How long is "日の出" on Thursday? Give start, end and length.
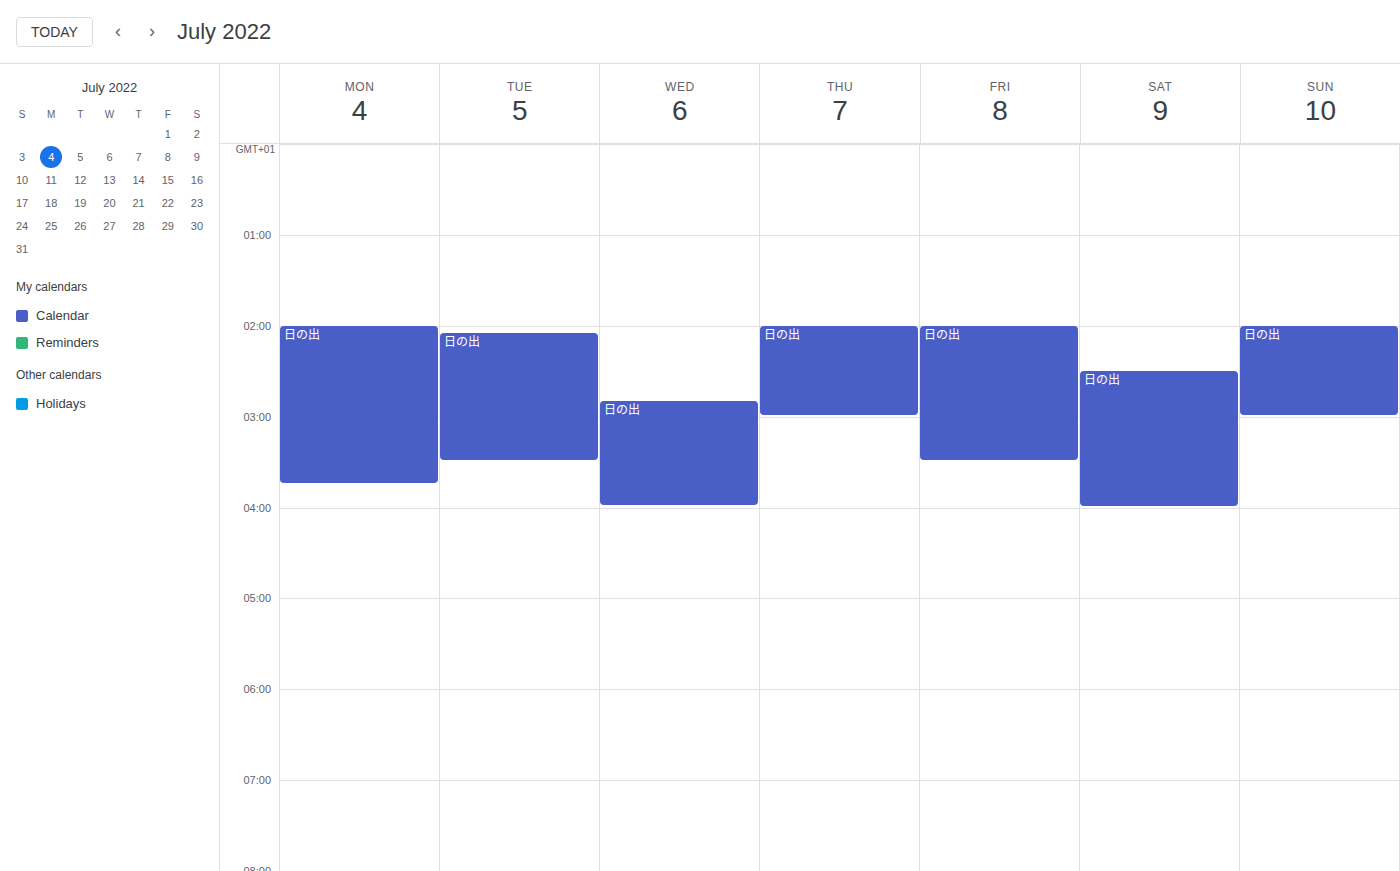
2:00 AM to 3:00 AM, 1 hour